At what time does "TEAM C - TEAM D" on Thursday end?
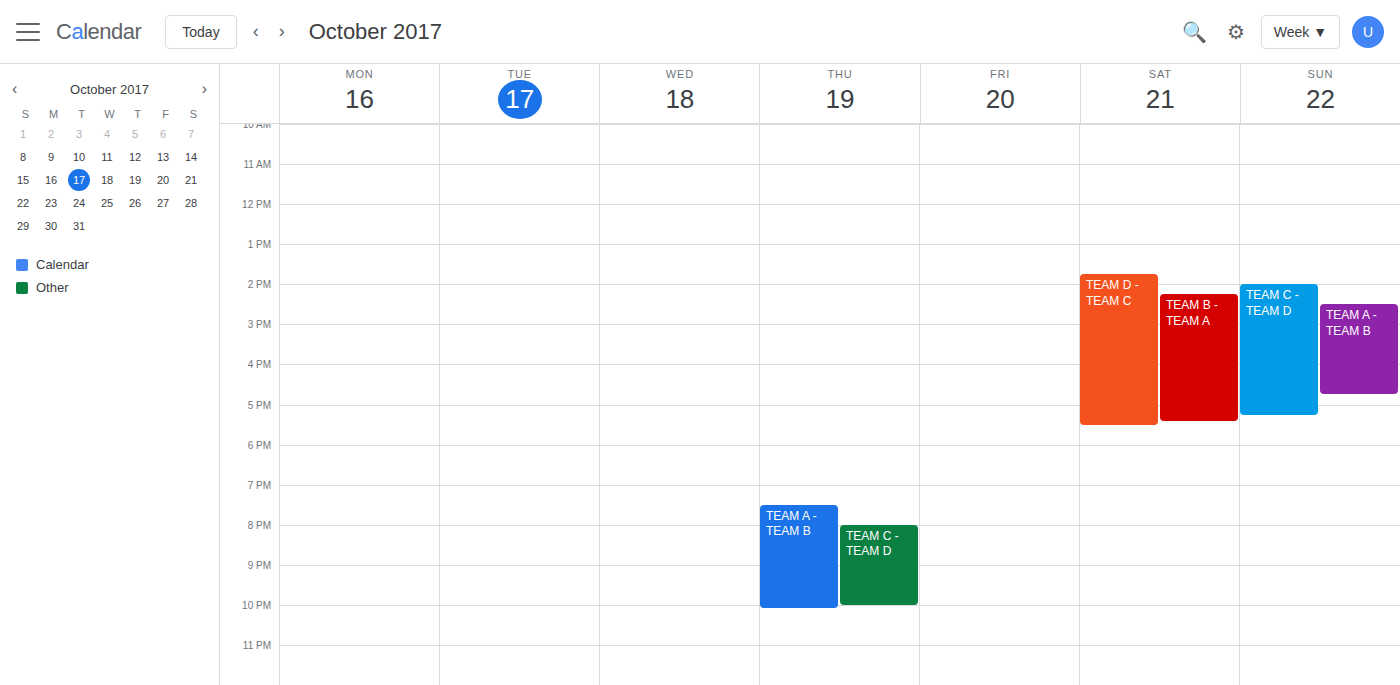
22:00